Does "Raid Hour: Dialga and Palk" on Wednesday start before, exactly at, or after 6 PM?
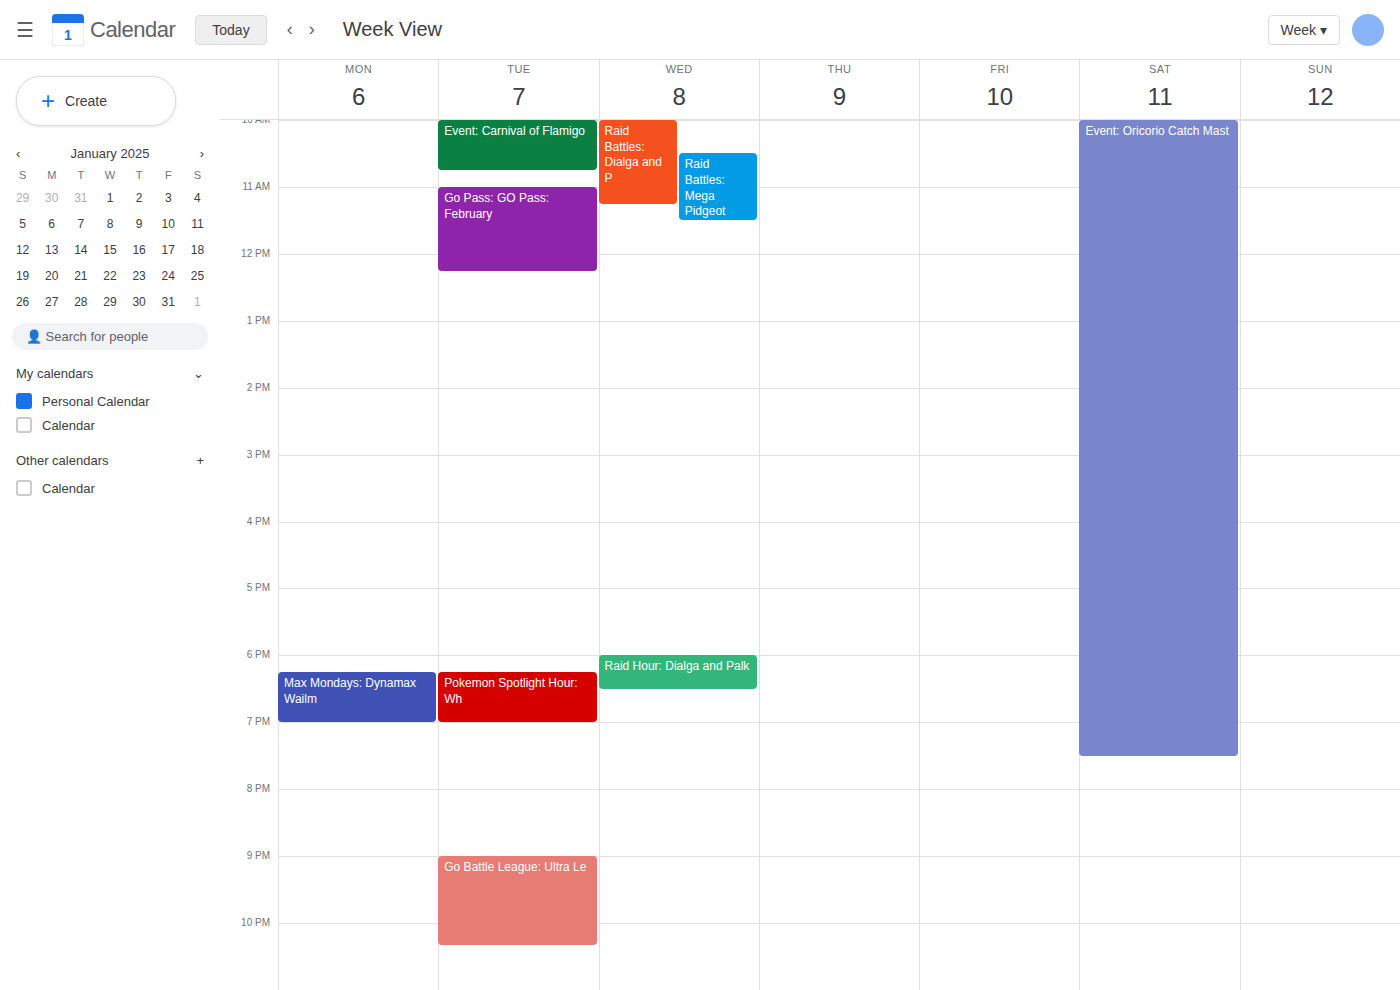
6:00 PM -- exactly at 6 PM, on the 6 PM line.